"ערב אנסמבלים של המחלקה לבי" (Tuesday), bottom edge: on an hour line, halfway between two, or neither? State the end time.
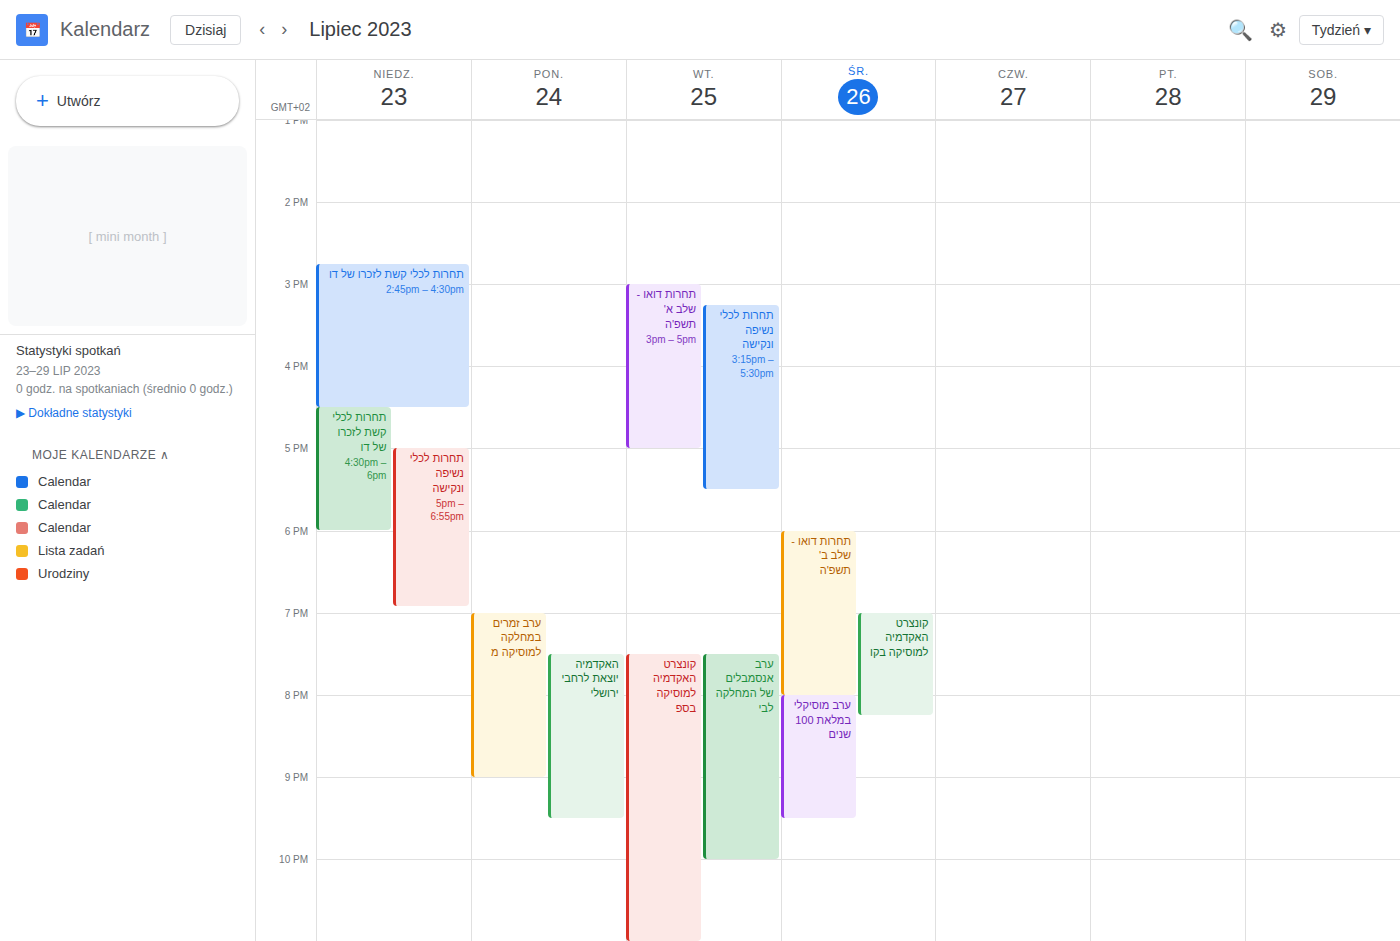
10:00 PM -- exactly on the 10 PM line.